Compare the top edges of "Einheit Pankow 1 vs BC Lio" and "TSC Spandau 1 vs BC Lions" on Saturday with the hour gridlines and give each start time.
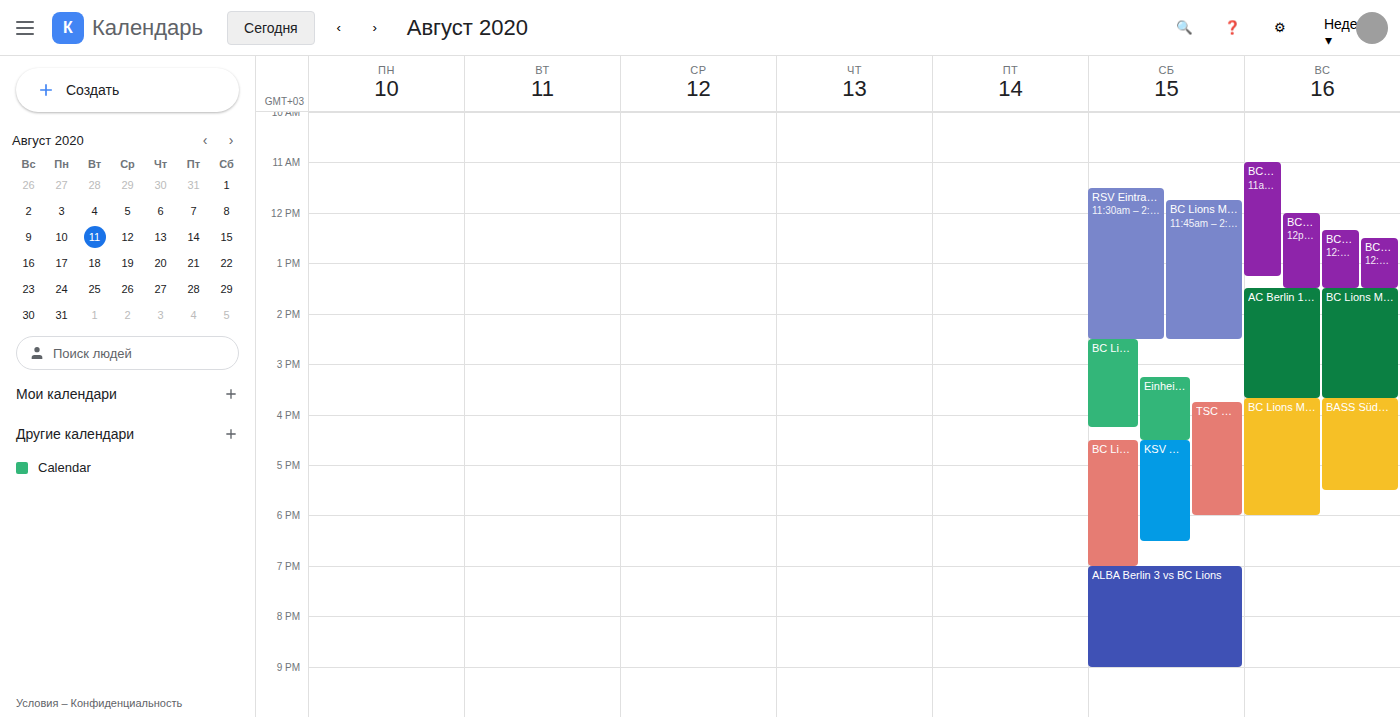
"Einheit Pankow 1 vs BC Lio": 15:15, neither: a quarter of the way from the 15:00 line to the 16:00 line. "TSC Spandau 1 vs BC Lions": 15:45, neither: three quarters of the way from the 15:00 line to the 16:00 line.